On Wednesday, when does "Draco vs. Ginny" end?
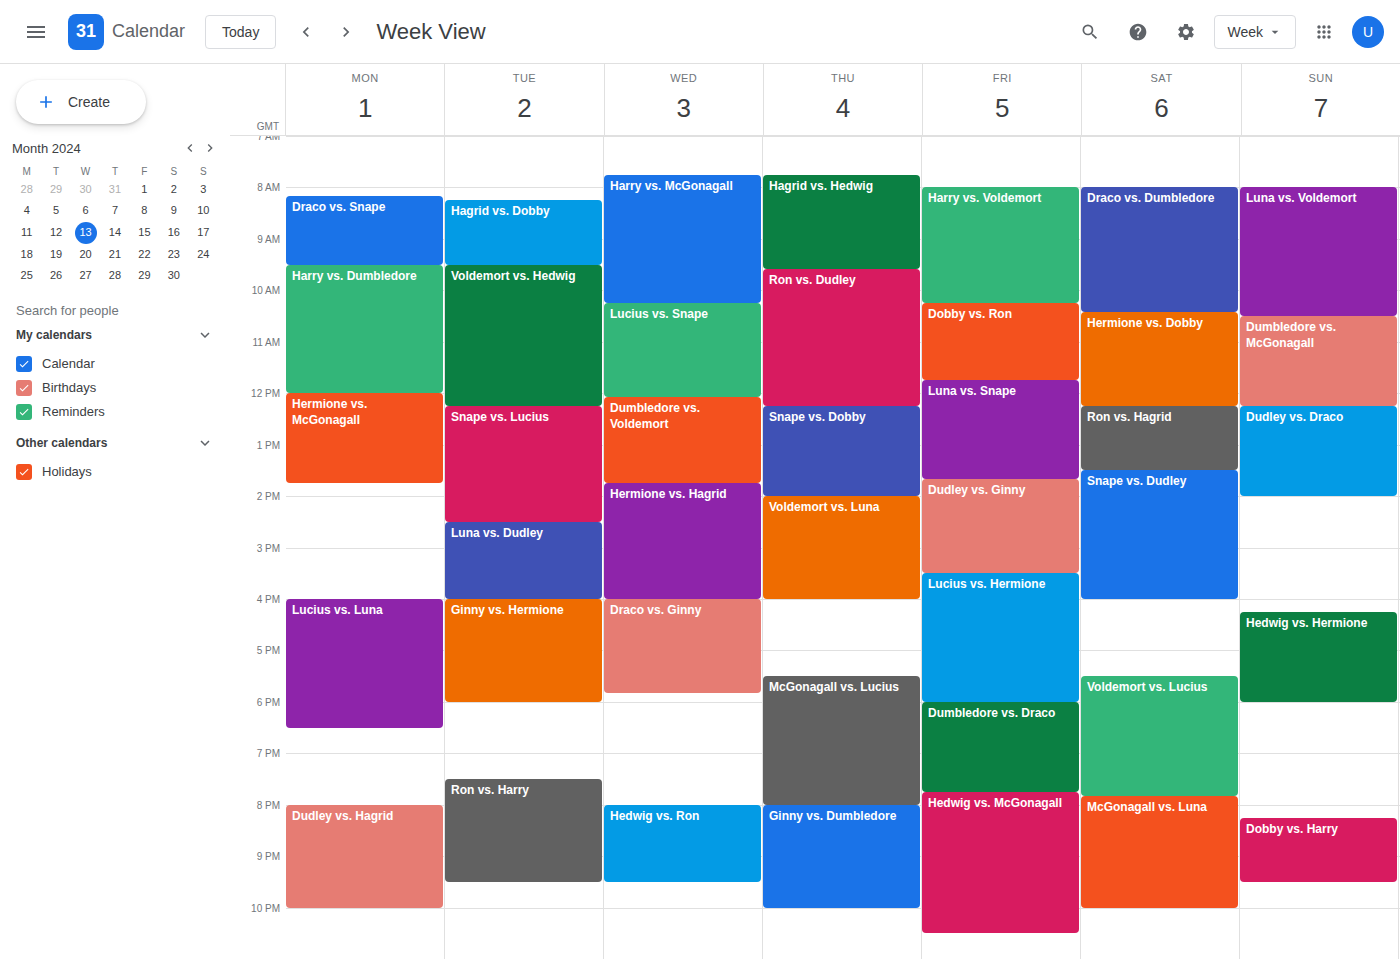
5:50 PM